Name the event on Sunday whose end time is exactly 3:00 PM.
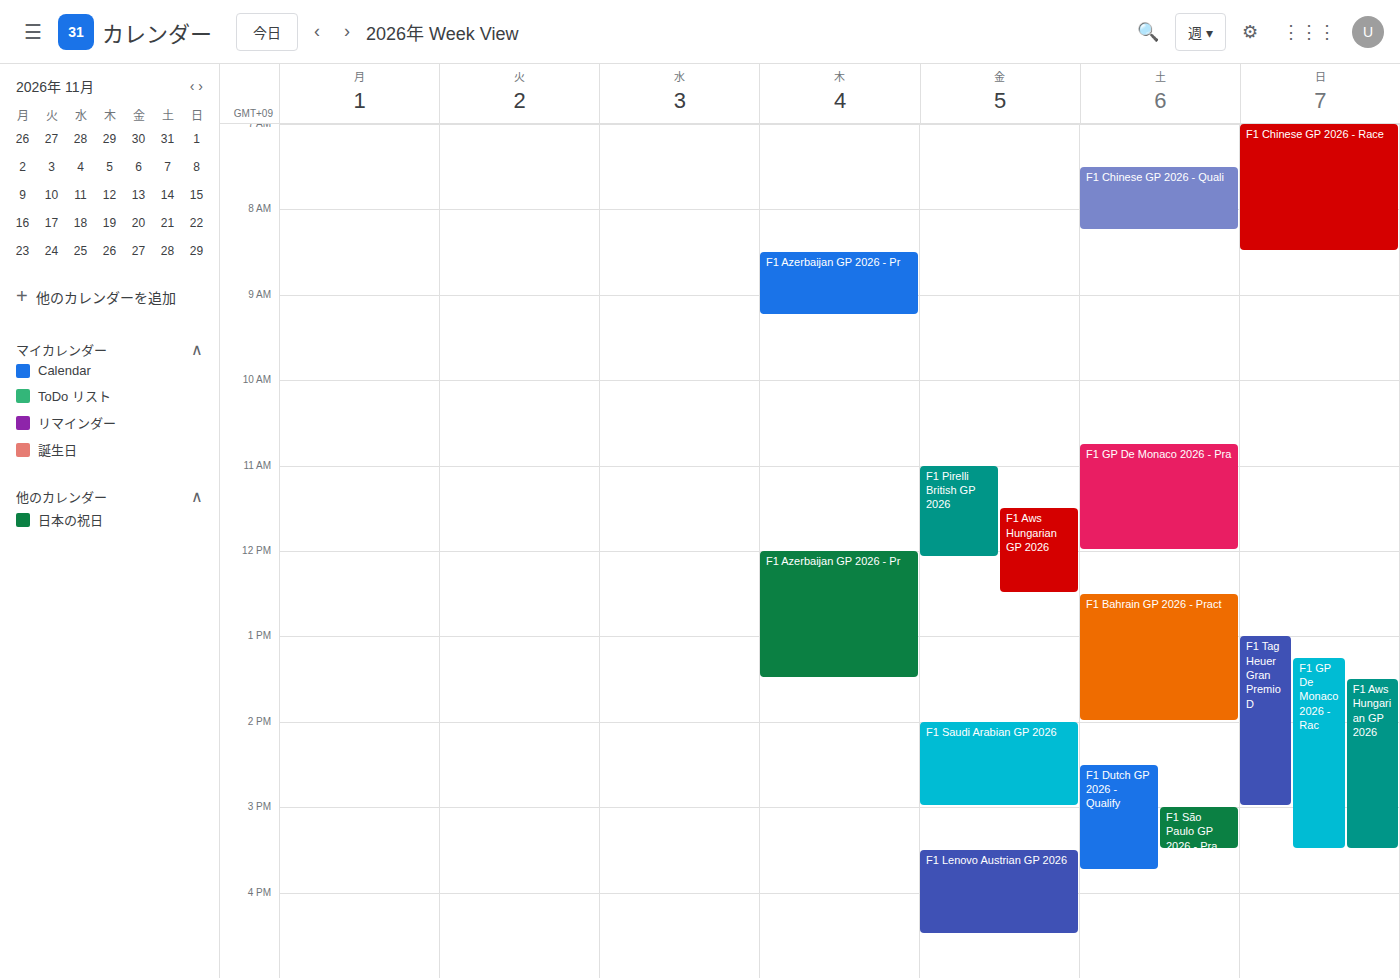
"F1 Tag Heuer Gran Premio D"